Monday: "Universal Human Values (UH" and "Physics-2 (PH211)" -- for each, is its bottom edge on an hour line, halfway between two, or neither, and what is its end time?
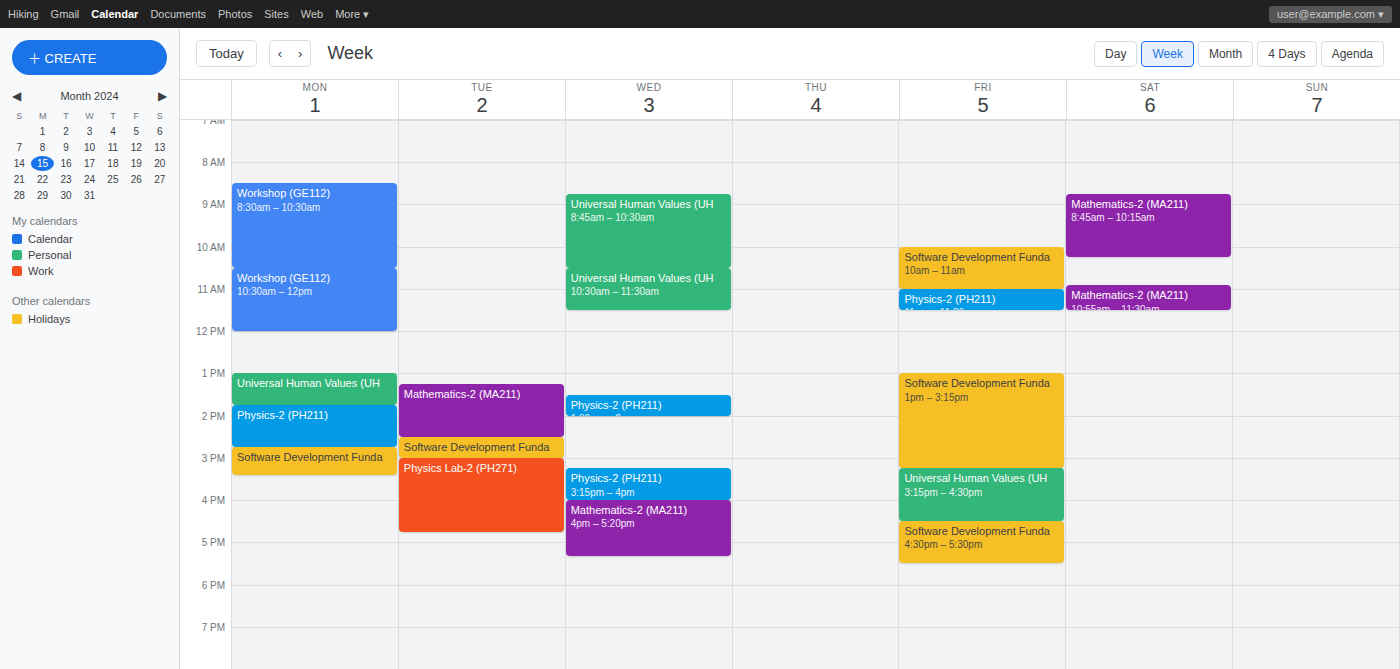
"Universal Human Values (UH": 1:45 PM, neither: three quarters of the way from the 1 PM line to the 2 PM line. "Physics-2 (PH211)": 2:45 PM, neither: three quarters of the way from the 2 PM line to the 3 PM line.